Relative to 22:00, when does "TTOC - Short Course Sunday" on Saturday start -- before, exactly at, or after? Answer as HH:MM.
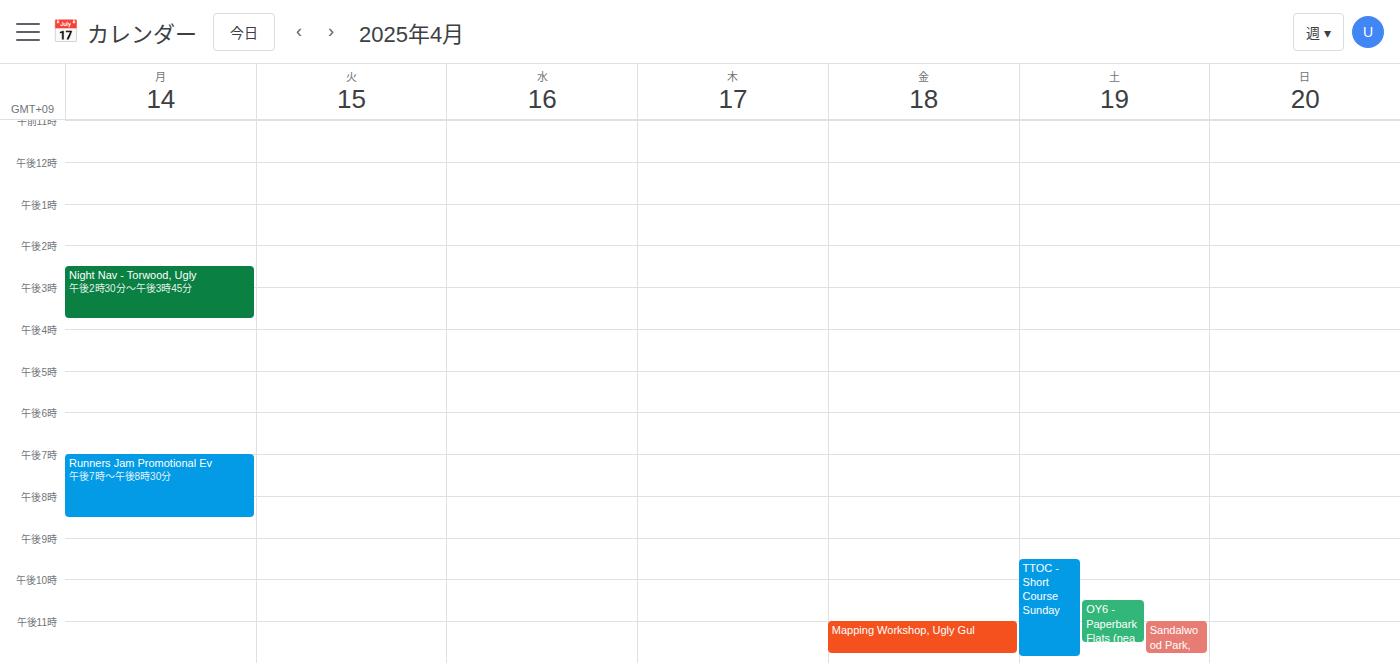
21:30 -- before 22:00, 30 minutes above the 22:00 line.